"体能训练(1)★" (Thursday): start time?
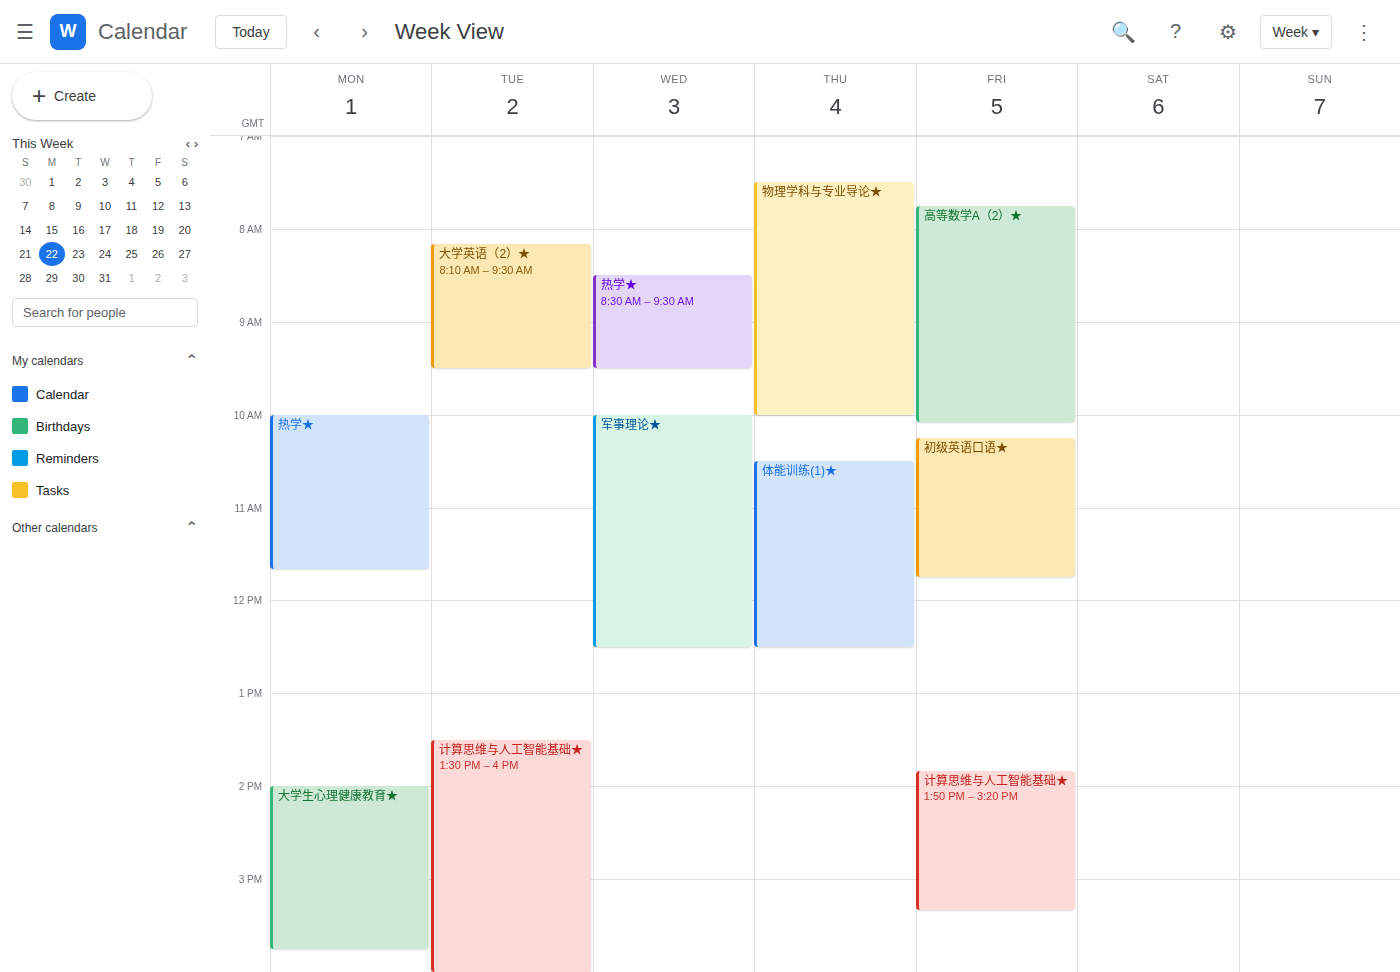
10:30 AM